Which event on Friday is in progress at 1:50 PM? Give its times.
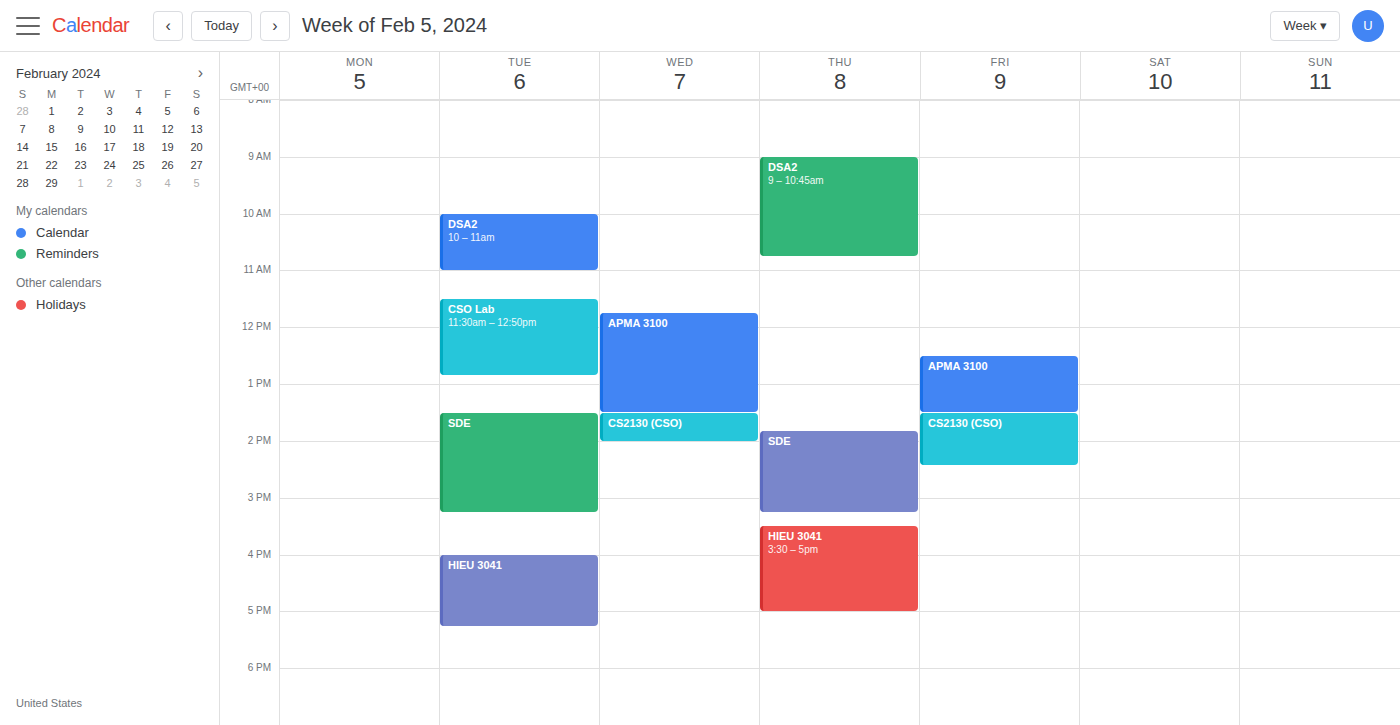
"CS2130 (CSO)", 1:30 PM to 2:25 PM